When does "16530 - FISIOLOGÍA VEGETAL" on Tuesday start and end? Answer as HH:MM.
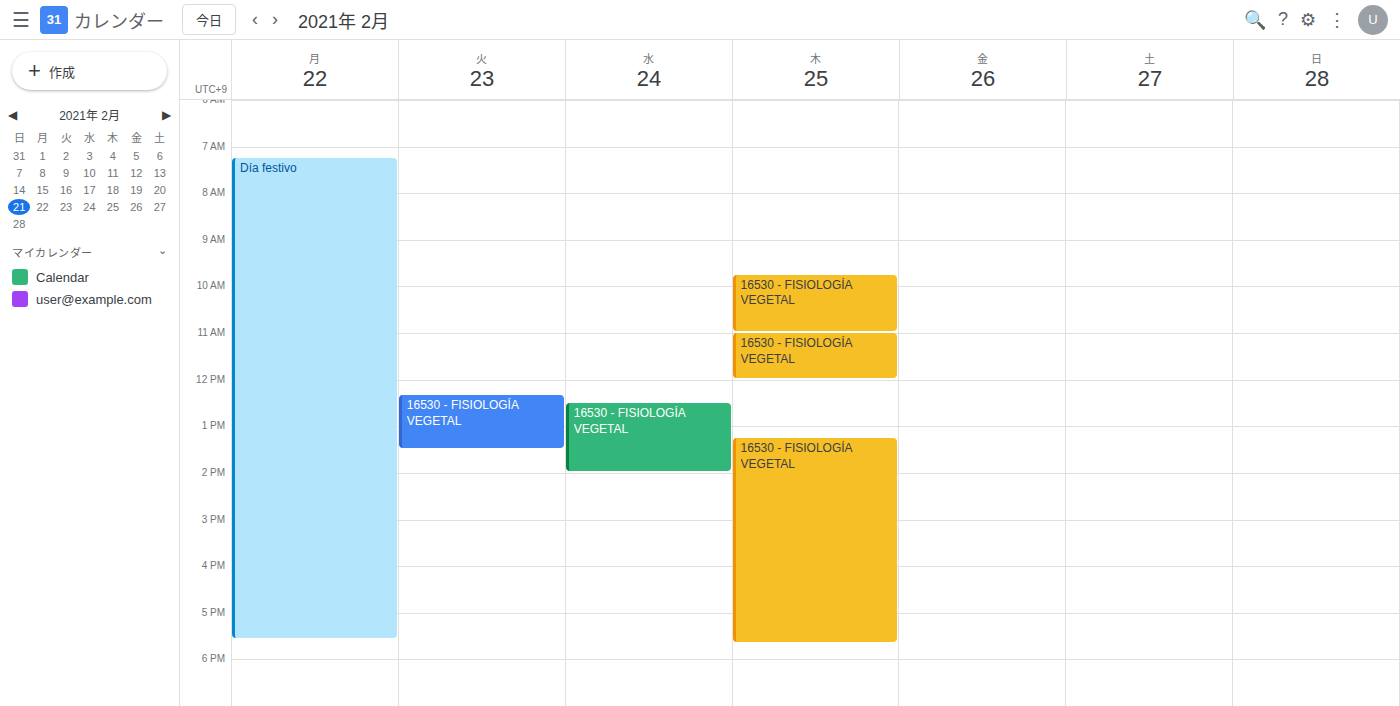
12:20 to 13:30